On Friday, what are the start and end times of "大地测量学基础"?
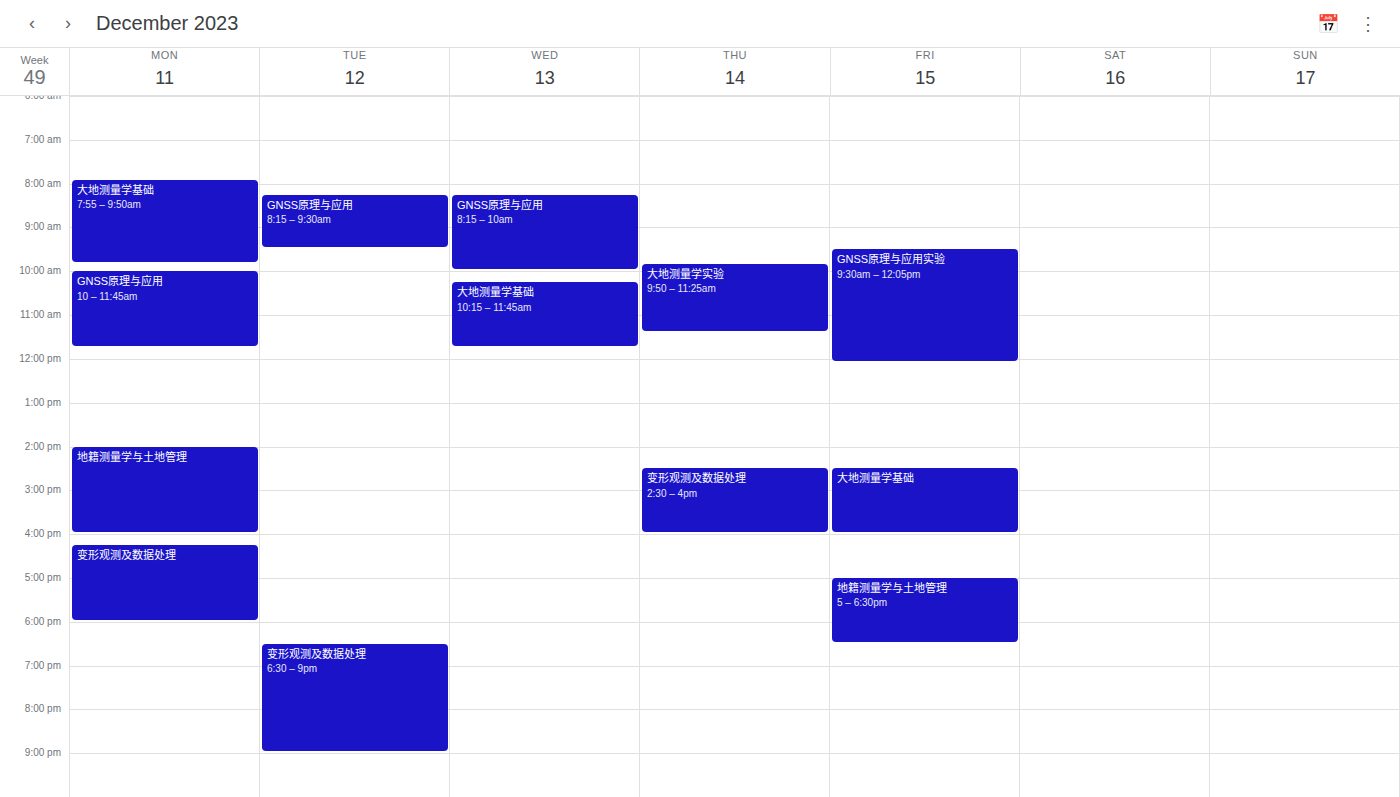
14:30 to 16:00